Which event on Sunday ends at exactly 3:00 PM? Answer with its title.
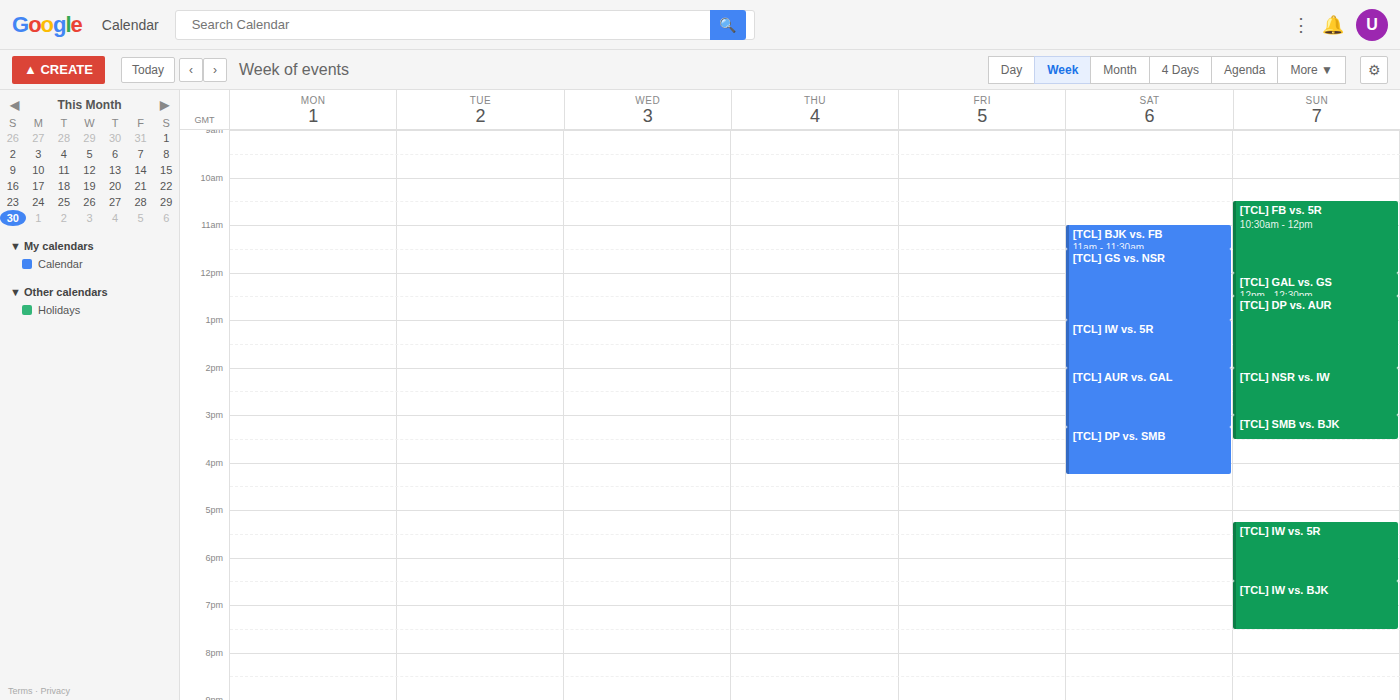
"[TCL] NSR vs. IW"